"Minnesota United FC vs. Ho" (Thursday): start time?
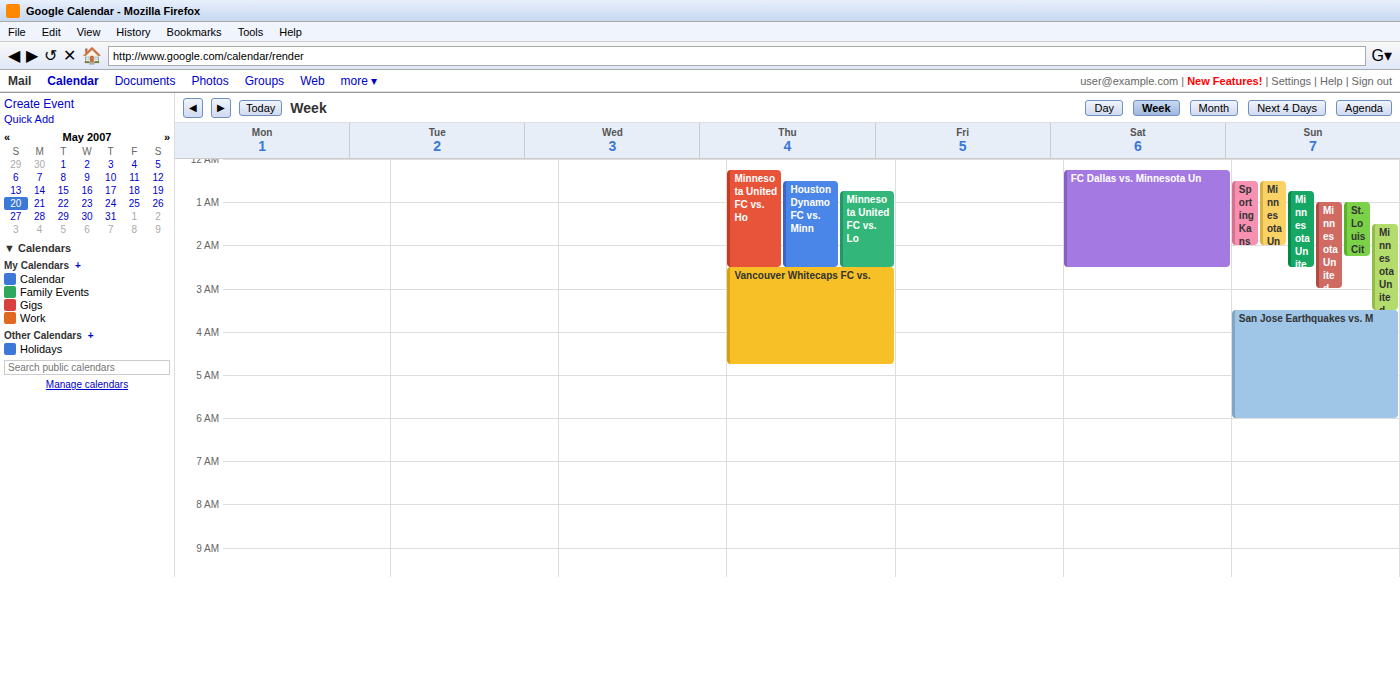
12:15 AM